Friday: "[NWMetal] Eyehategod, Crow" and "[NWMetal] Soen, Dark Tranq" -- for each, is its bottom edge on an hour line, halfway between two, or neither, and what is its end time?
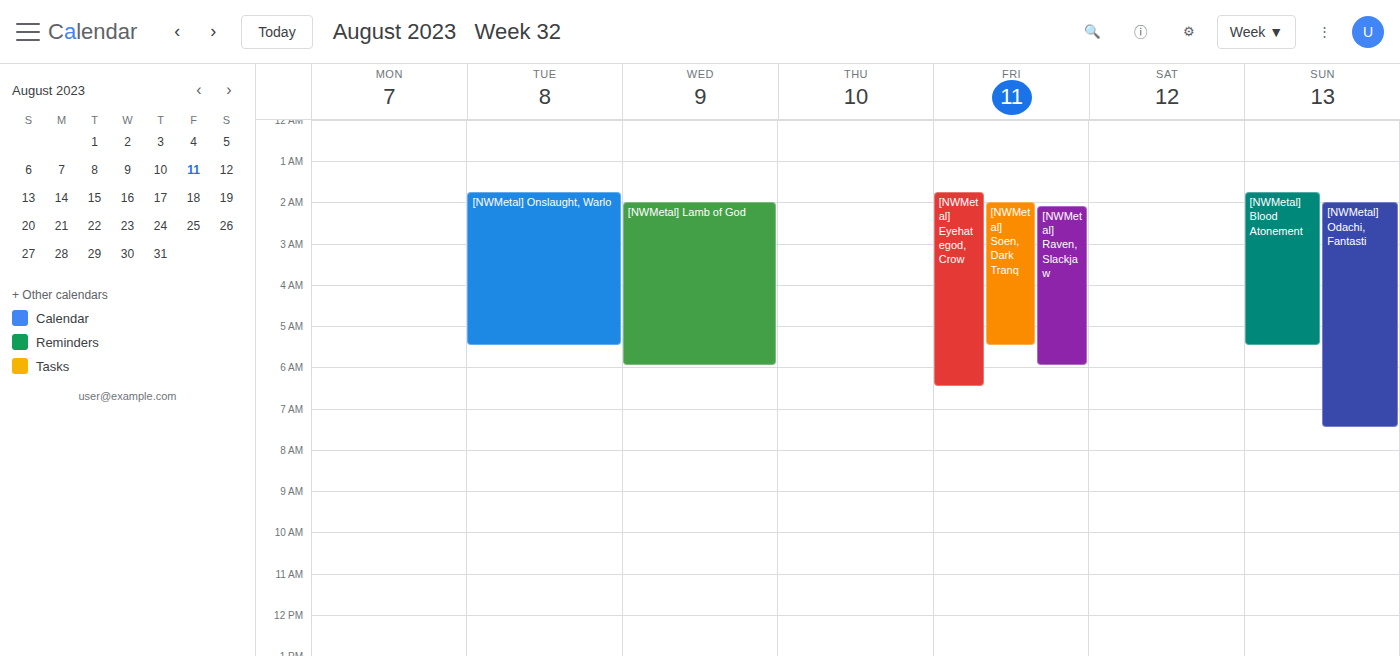
"[NWMetal] Eyehategod, Crow": 6:30 AM, halfway between the 6 AM and 7 AM lines. "[NWMetal] Soen, Dark Tranq": 5:30 AM, halfway between the 5 AM and 6 AM lines.